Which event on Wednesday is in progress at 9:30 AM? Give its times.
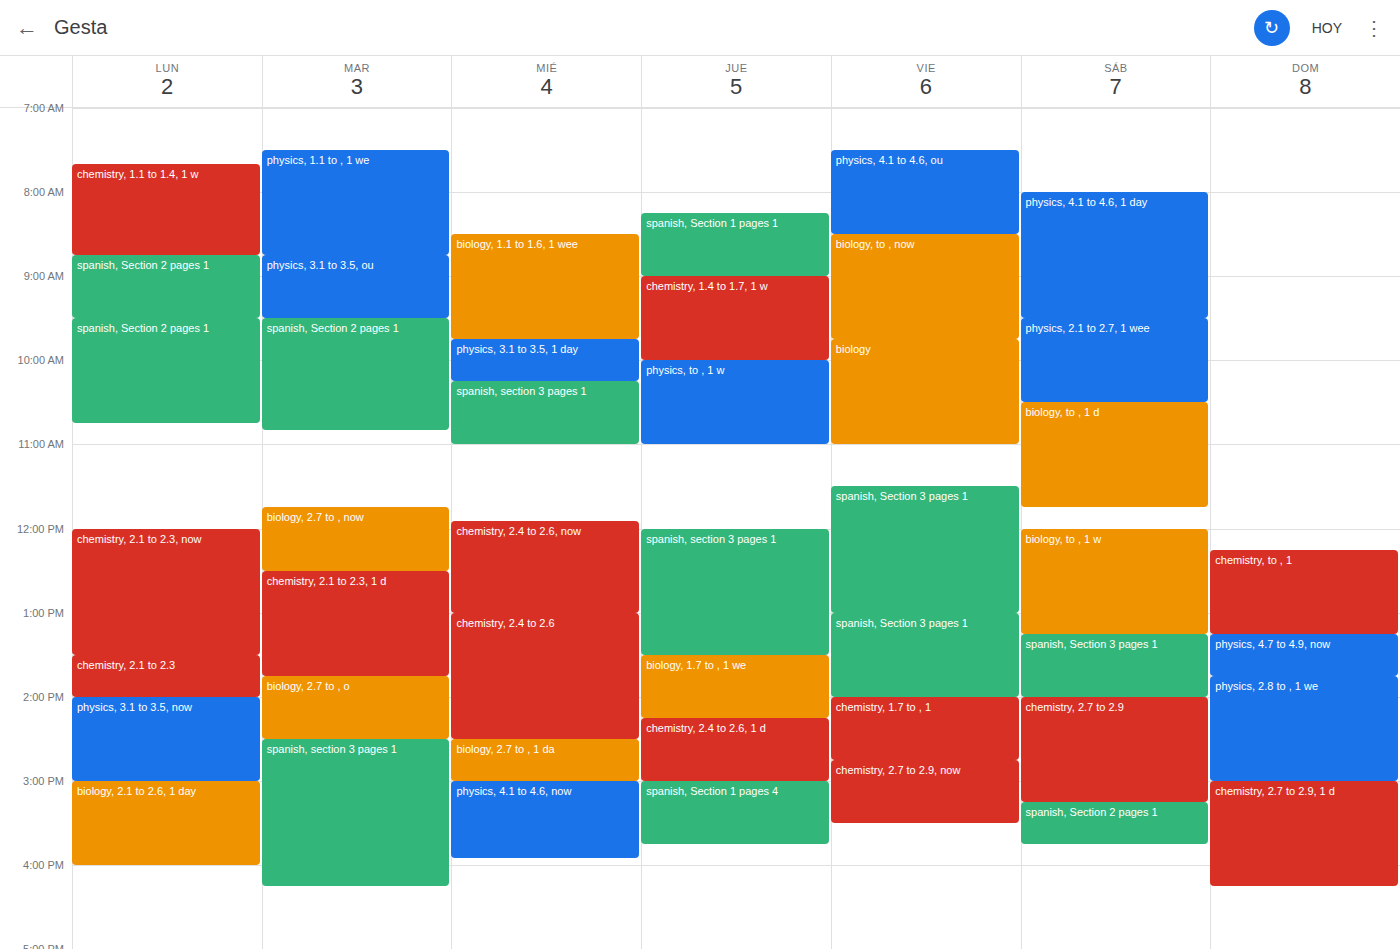
"biology, 1.1 to 1.6, 1 wee", 8:30 AM to 9:45 AM